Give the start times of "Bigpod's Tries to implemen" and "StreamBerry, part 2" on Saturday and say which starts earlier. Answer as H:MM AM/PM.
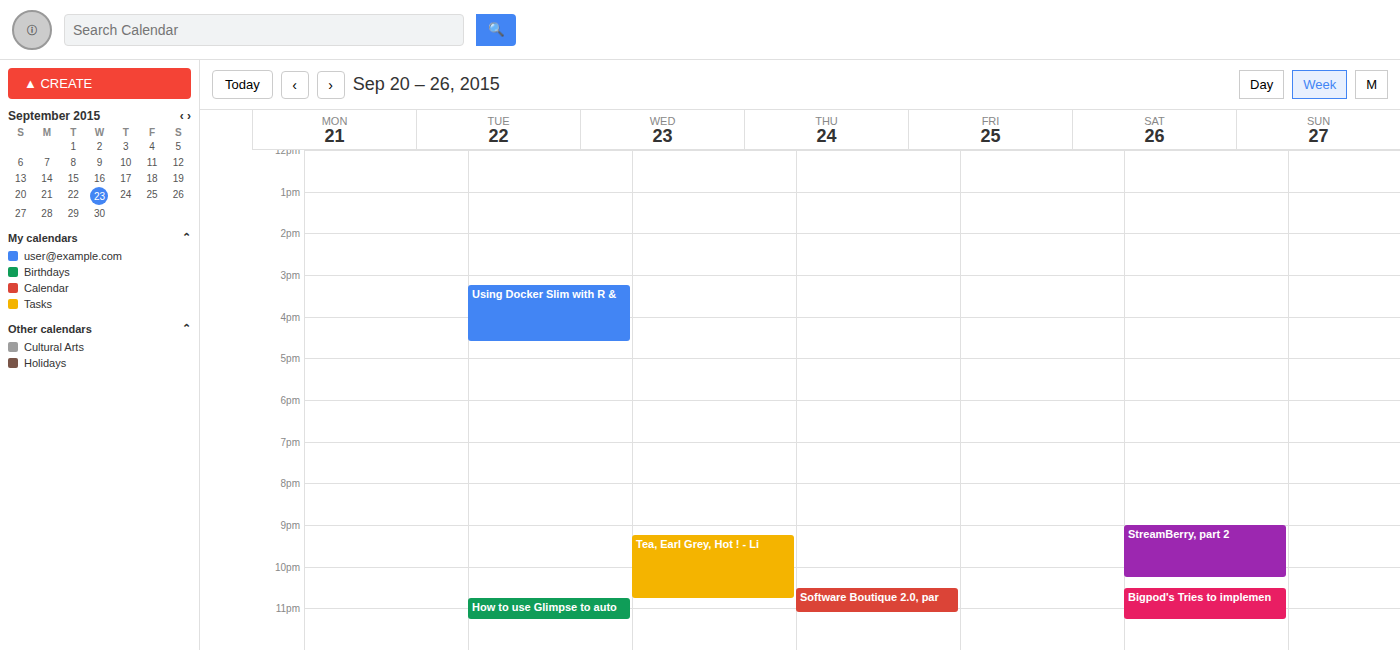
"StreamBerry, part 2" 9:00 PM; "Bigpod's Tries to implemen" 10:30 PM.